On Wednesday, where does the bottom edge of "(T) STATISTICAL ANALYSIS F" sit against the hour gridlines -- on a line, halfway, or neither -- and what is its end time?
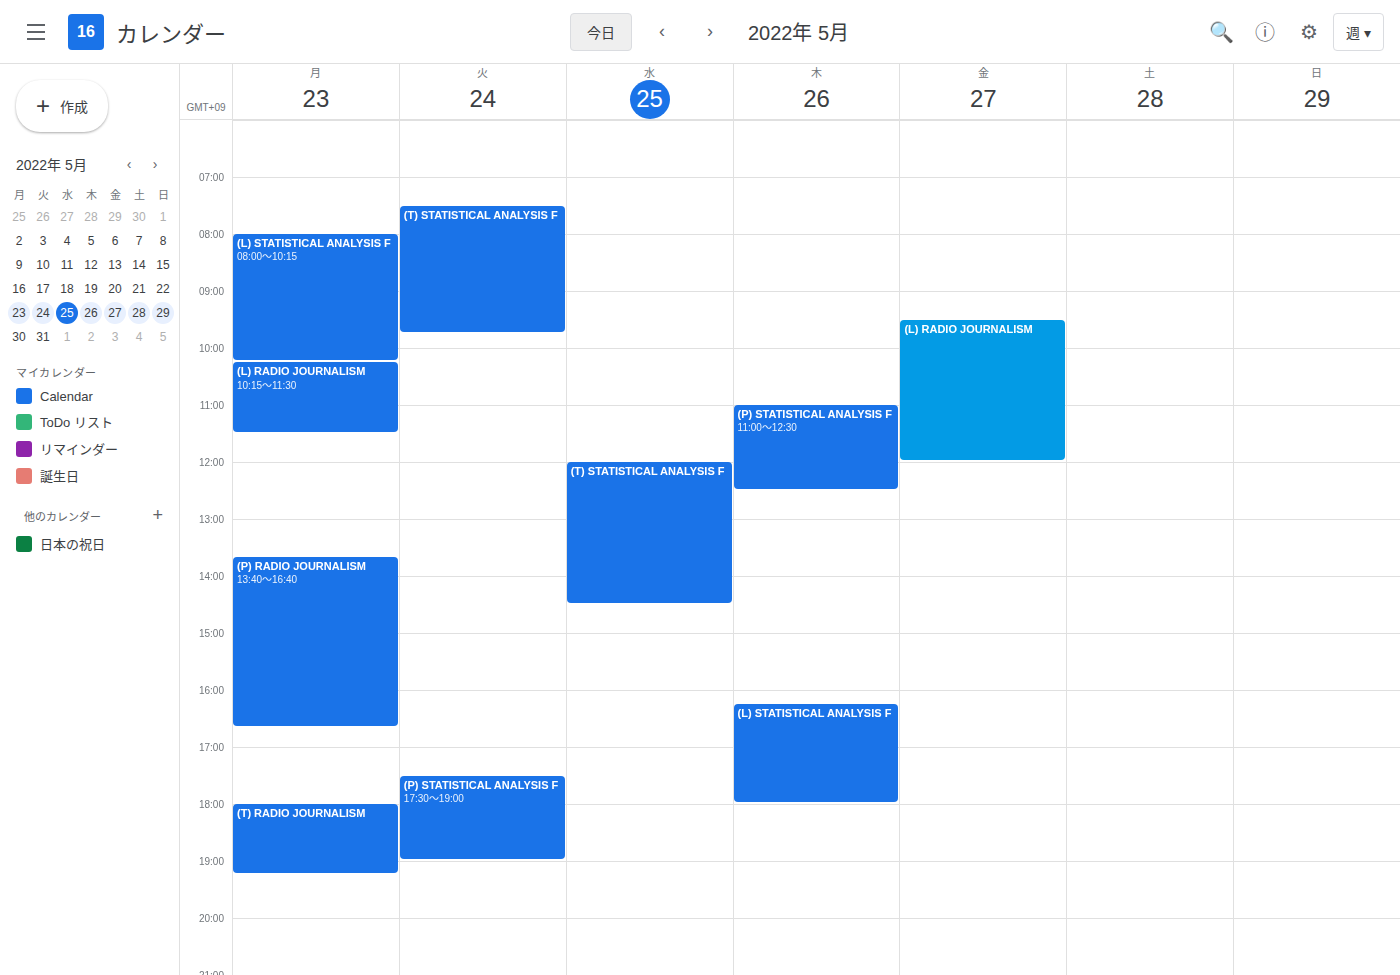
2:30 PM -- halfway between the 2 PM and 3 PM lines.